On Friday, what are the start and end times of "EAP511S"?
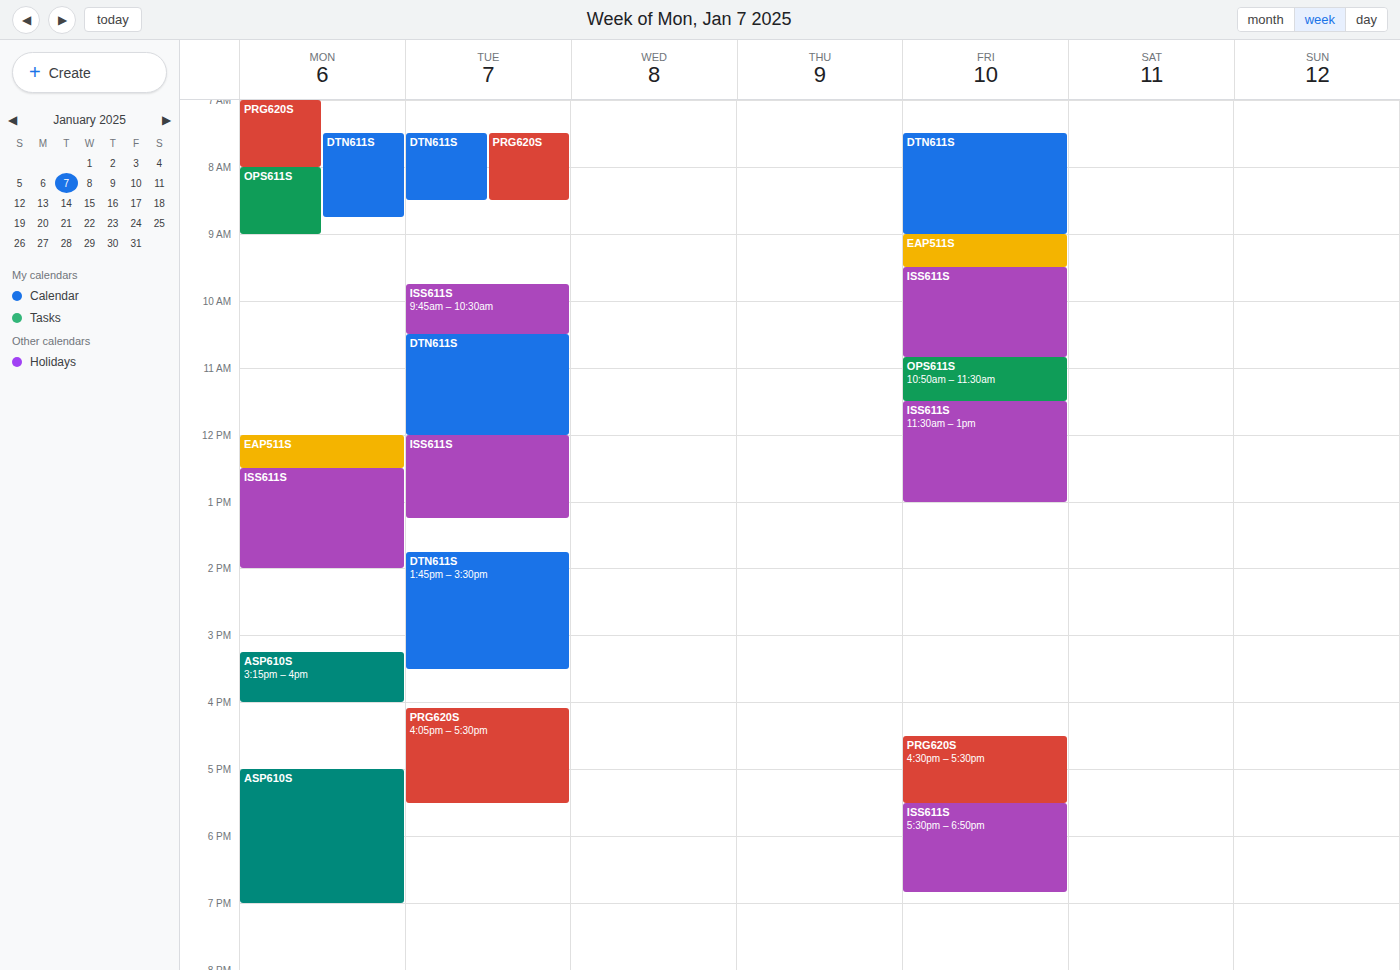
09:00 to 09:30